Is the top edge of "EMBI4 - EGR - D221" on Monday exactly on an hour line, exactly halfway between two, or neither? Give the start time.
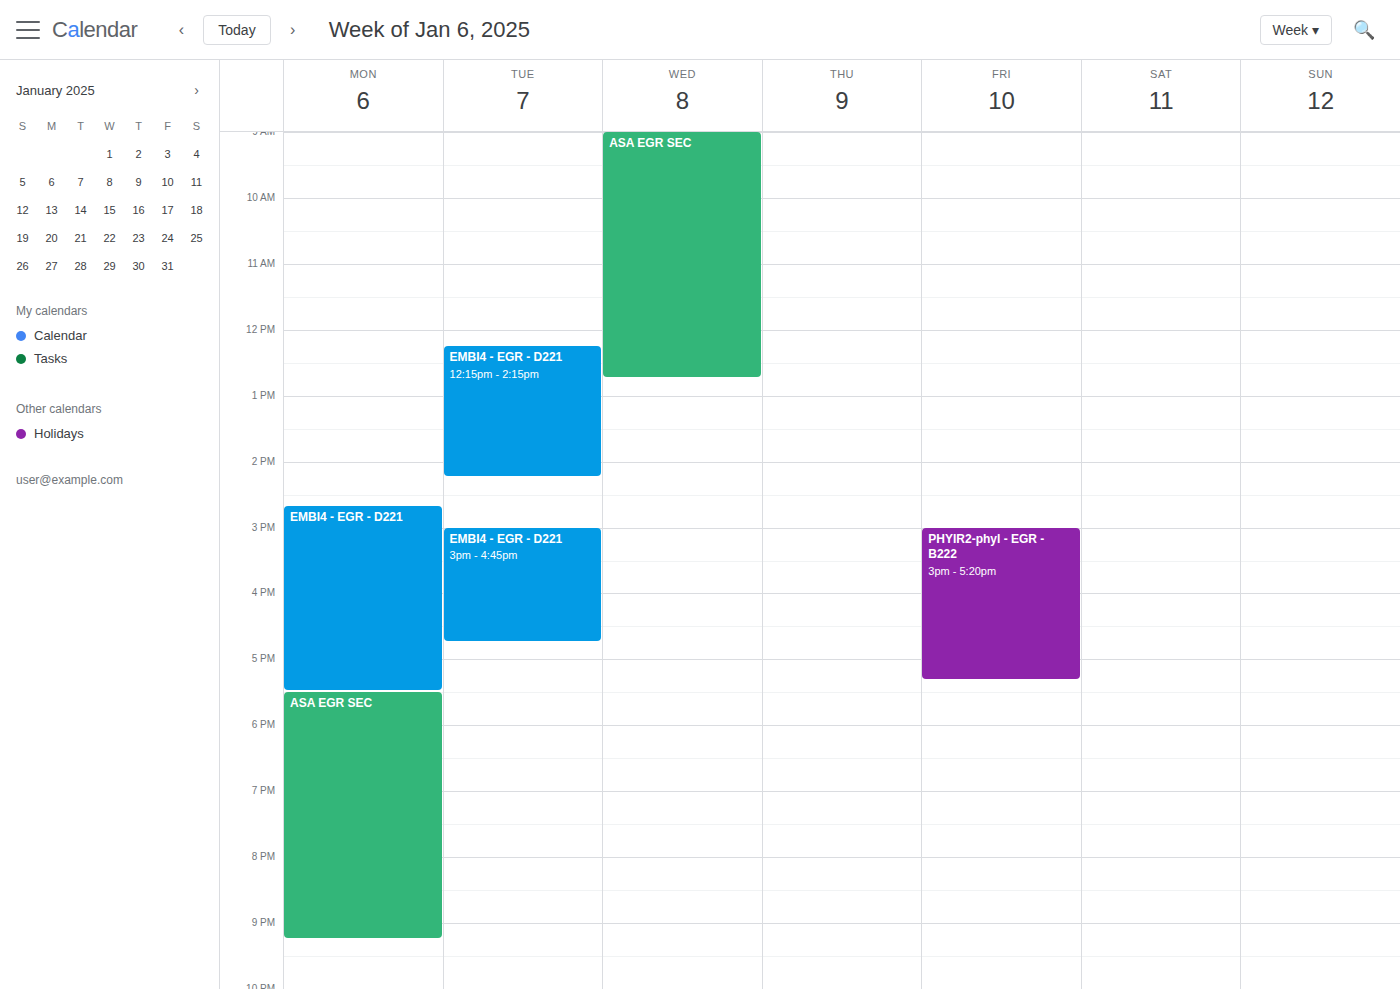
2:40 PM -- neither: 40 minutes below the 2 PM line and 20 minutes above the 3 PM line.